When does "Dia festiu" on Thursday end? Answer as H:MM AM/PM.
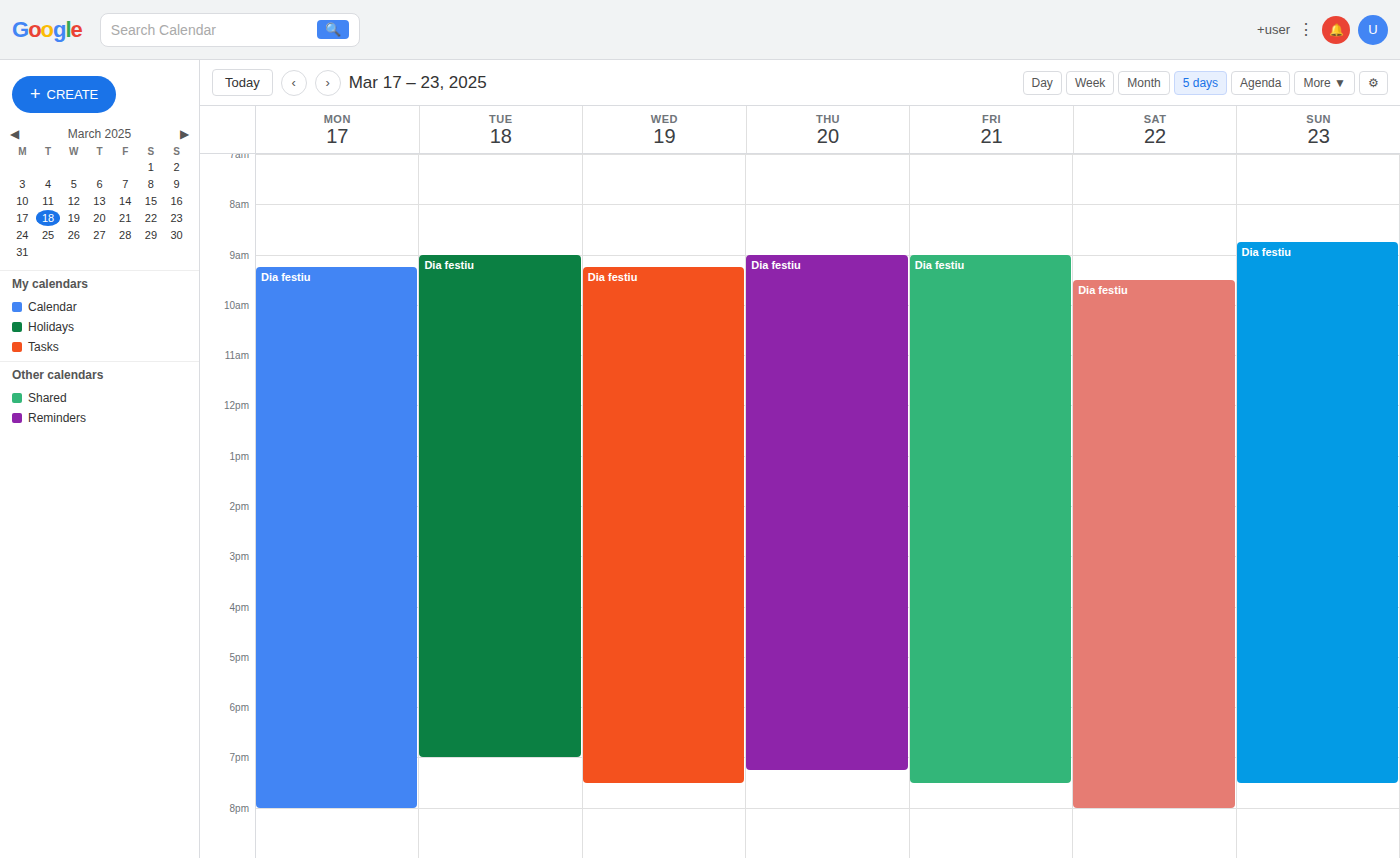
7:15 PM